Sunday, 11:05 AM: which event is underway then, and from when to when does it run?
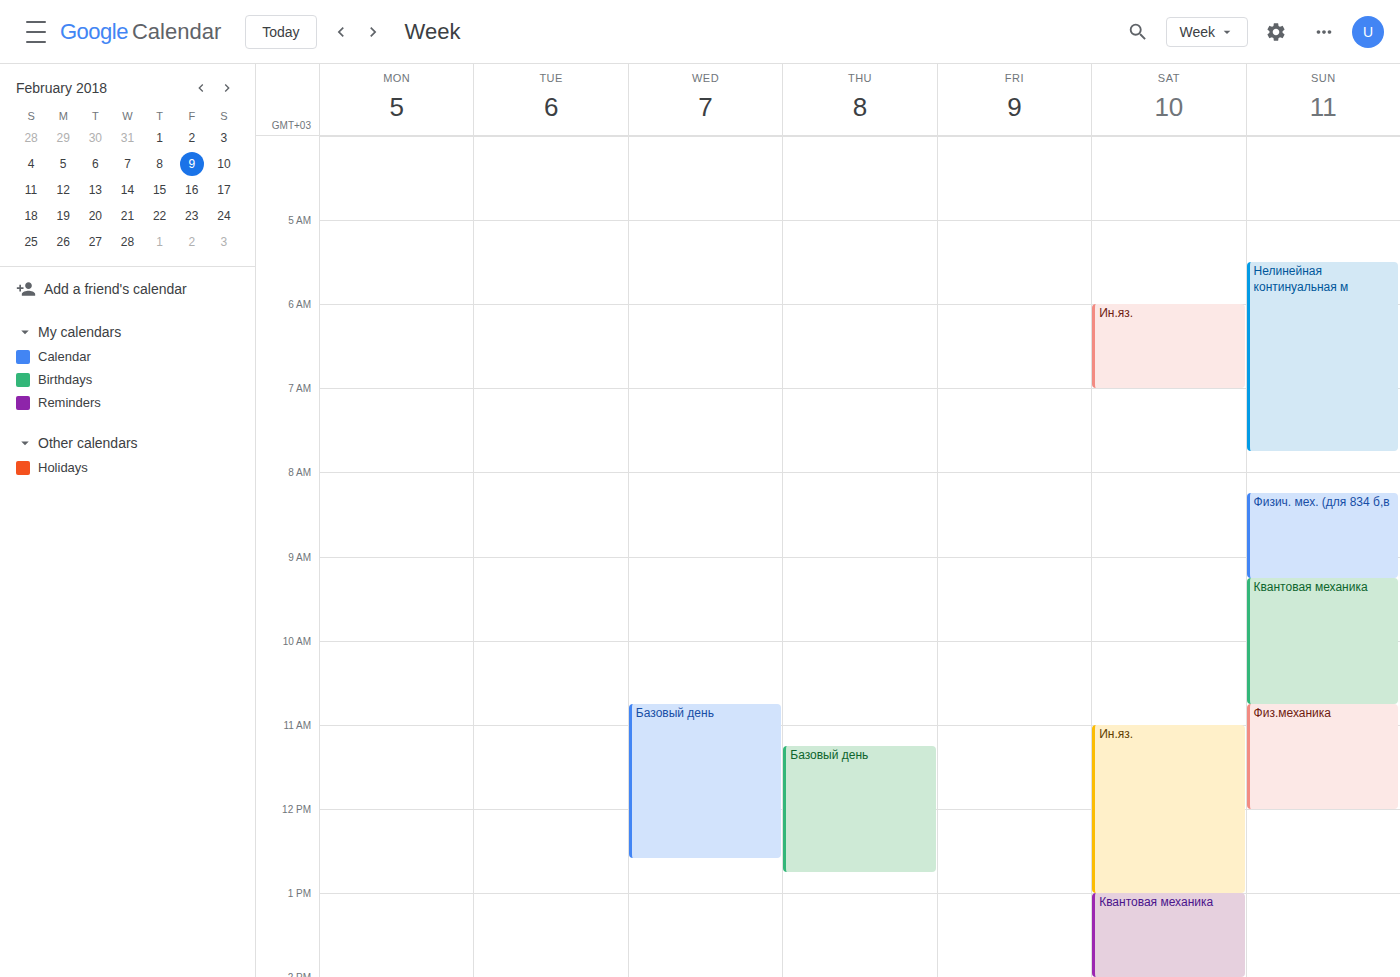
"Физ.механика", 10:45 AM to 12:00 PM